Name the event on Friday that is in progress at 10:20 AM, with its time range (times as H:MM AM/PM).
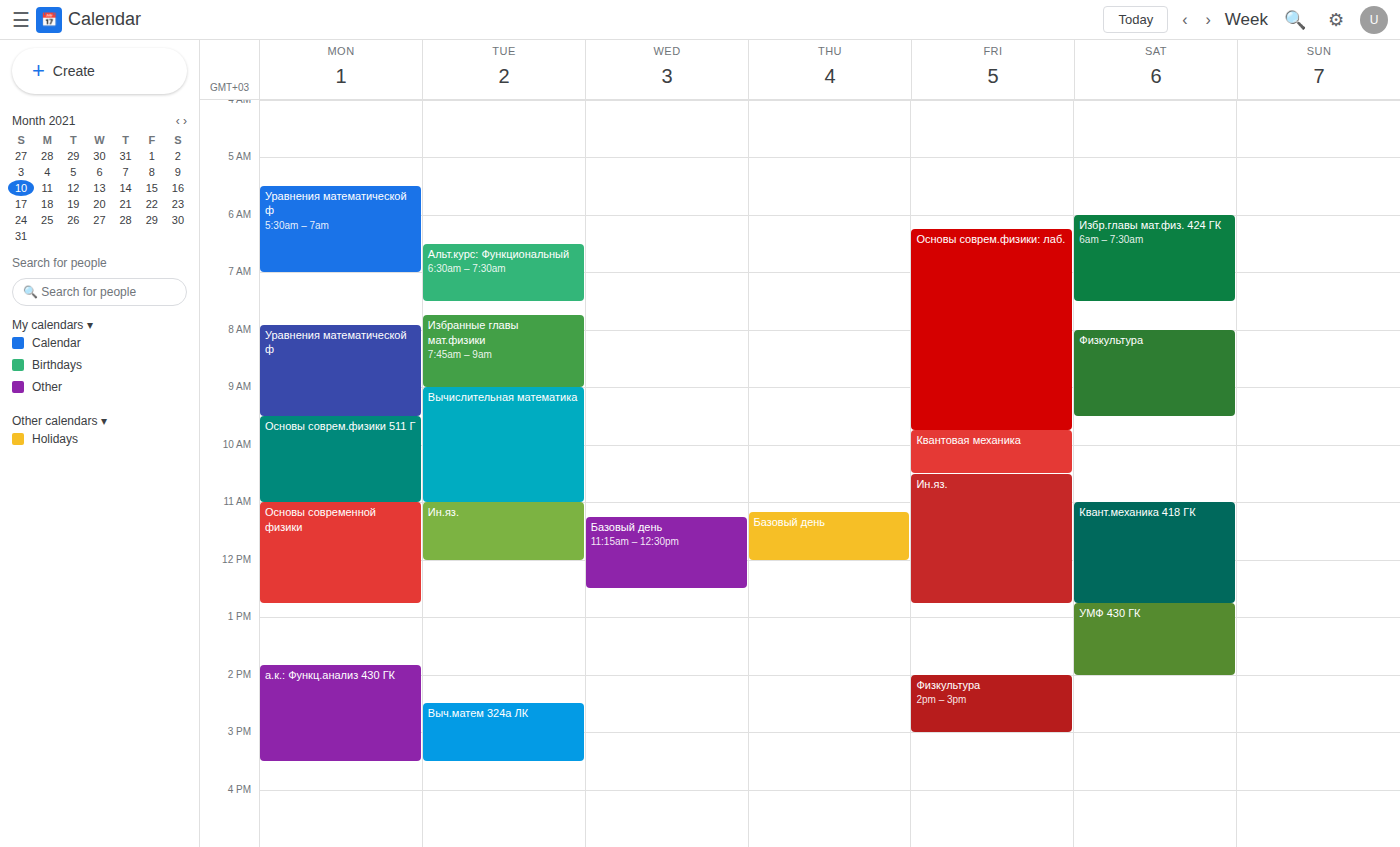
"Квантовая механика", 9:45 AM to 10:30 AM